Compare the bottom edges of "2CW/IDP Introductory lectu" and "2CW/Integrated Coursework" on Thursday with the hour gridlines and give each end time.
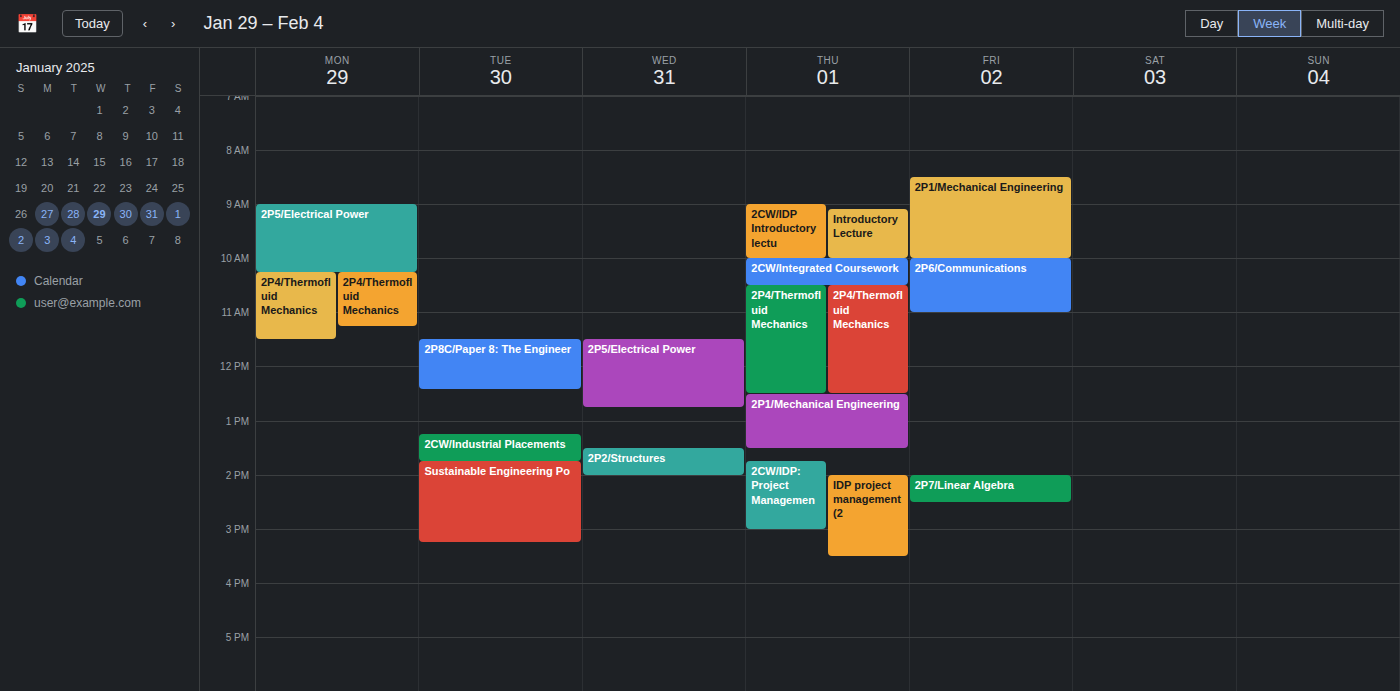
"2CW/IDP Introductory lectu": 10:00 AM, exactly on the 10 AM line. "2CW/Integrated Coursework": 10:30 AM, halfway between the 10 AM and 11 AM lines.